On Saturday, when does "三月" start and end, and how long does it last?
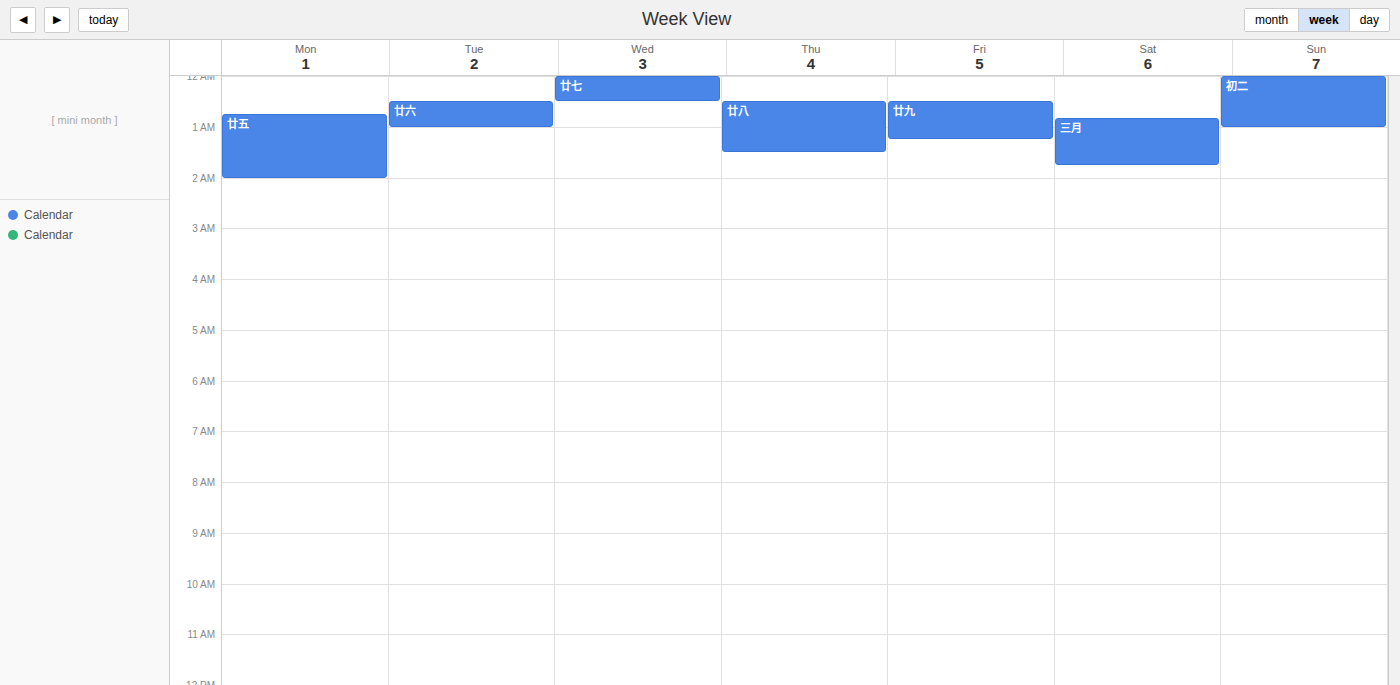
12:50 AM to 1:45 AM, 55 minutes